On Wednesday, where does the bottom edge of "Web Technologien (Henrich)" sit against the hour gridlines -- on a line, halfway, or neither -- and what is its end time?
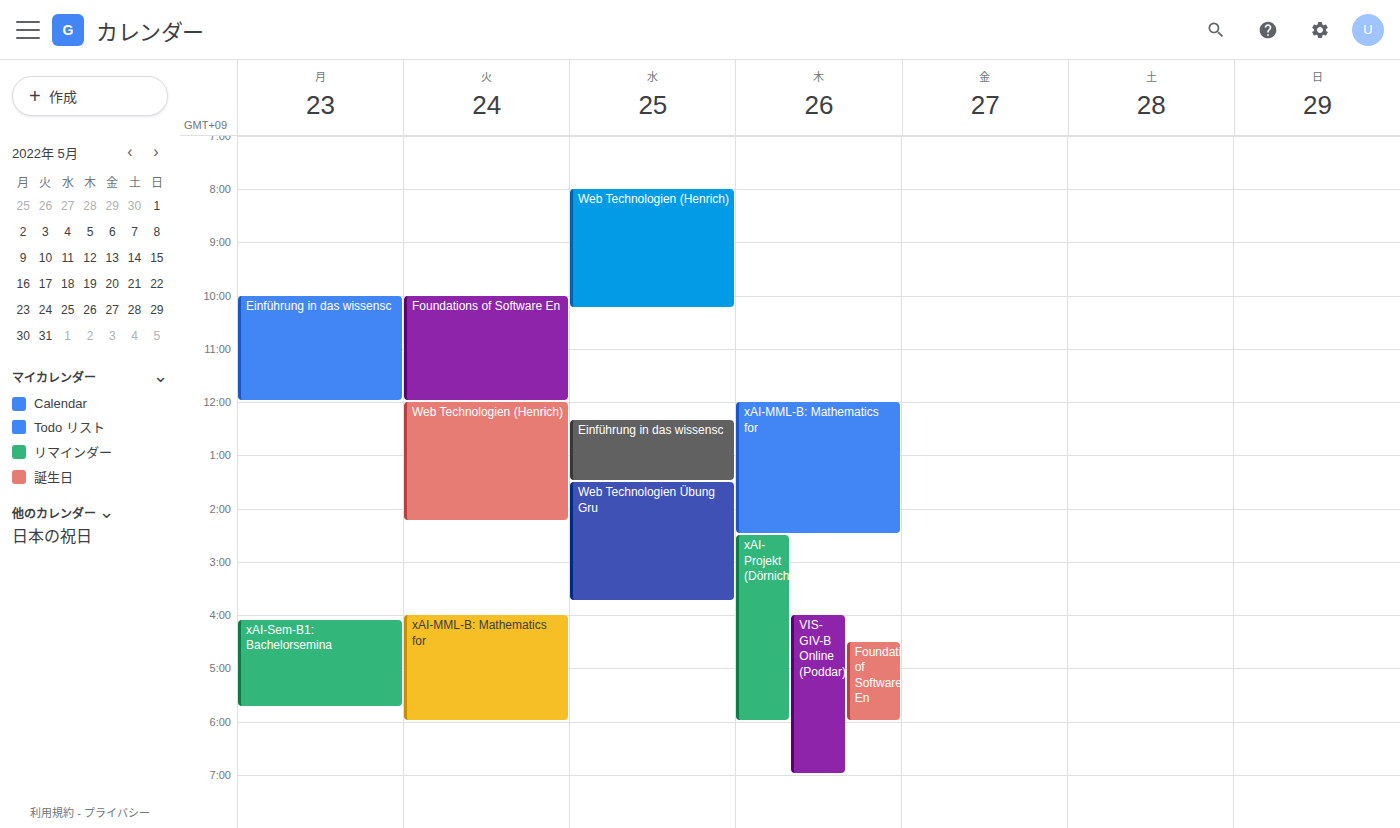
10:15 AM -- neither: a quarter of the way from the 10 AM line to the 11 AM line.